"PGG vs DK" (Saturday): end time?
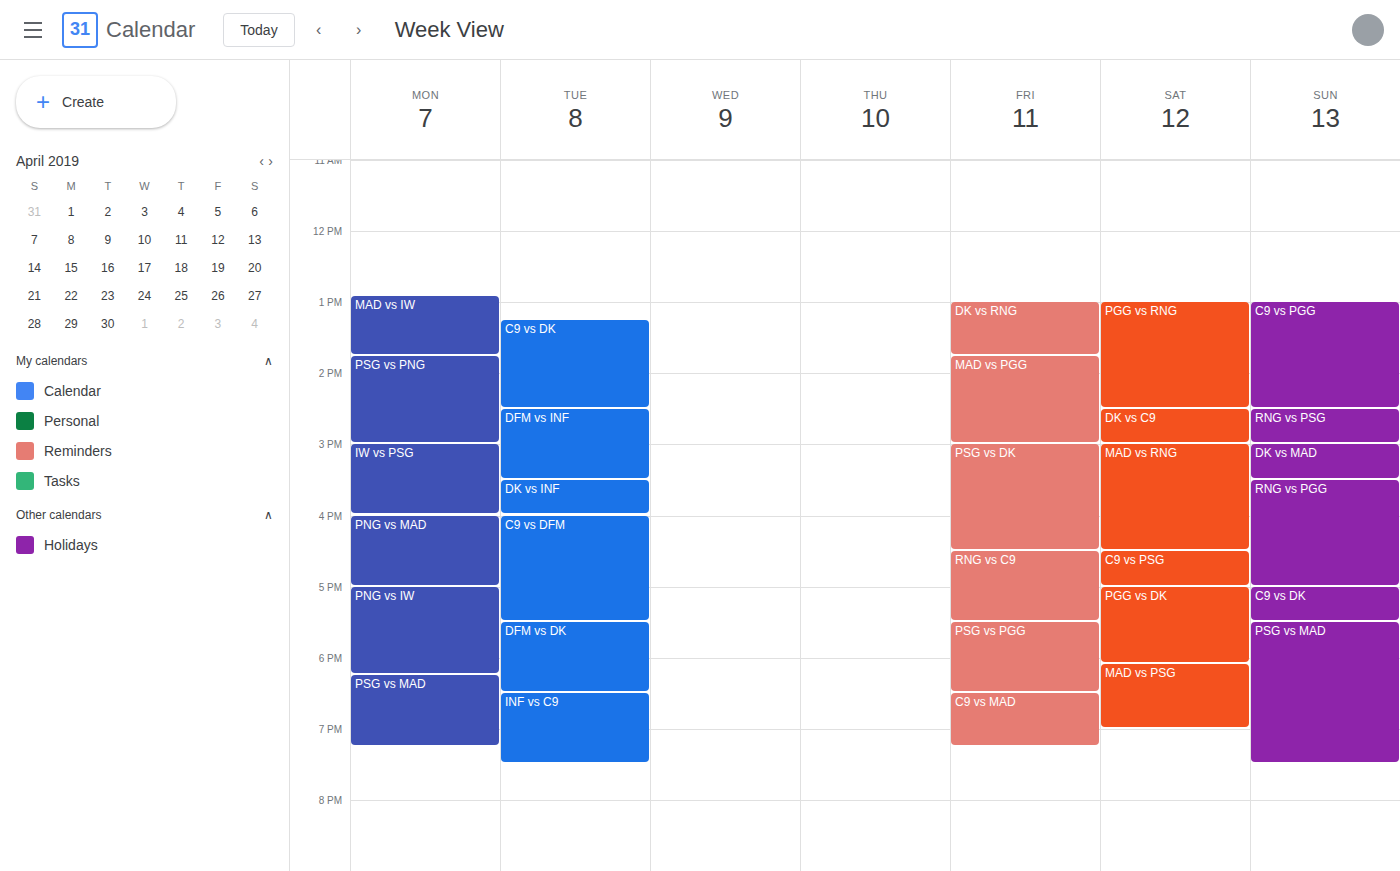
6:05 PM